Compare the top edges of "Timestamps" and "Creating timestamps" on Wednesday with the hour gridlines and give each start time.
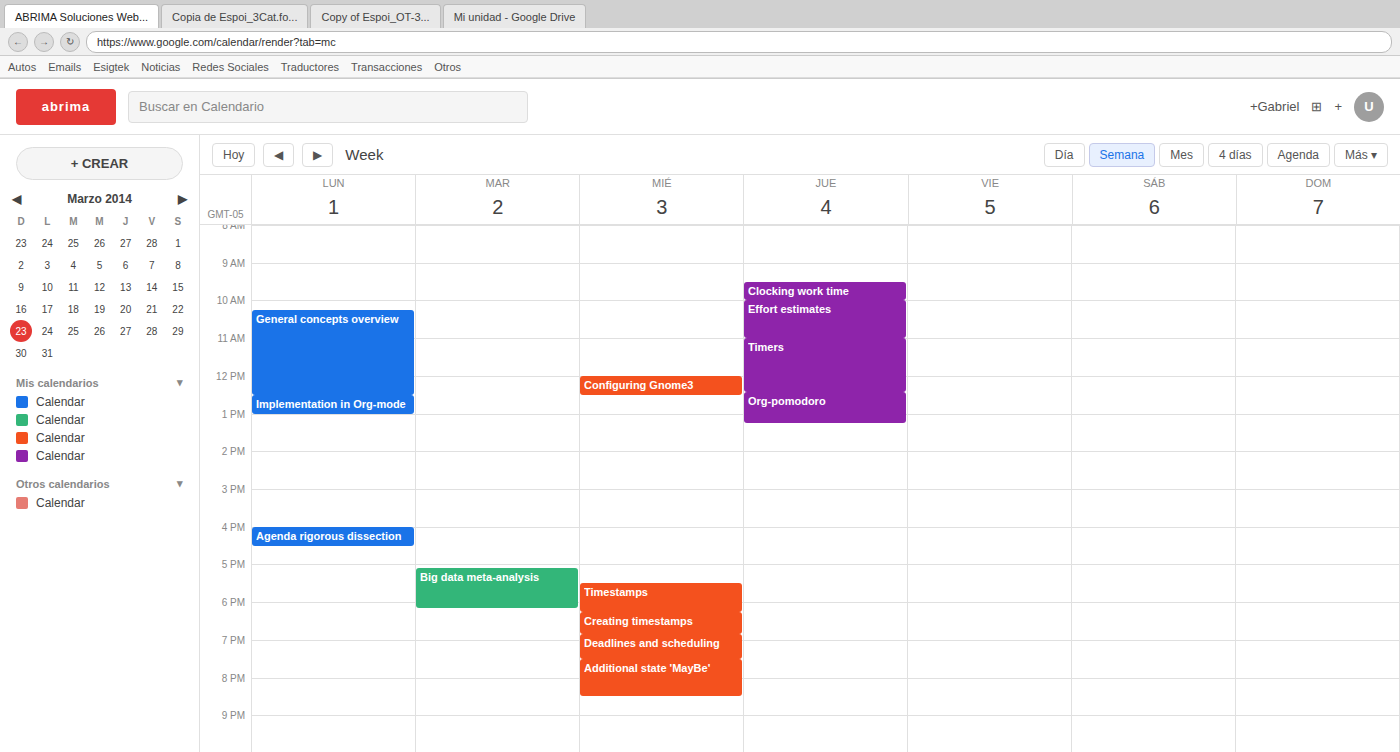
"Timestamps": 5:30 PM, halfway between the 5 PM and 6 PM lines. "Creating timestamps": 6:15 PM, neither: a quarter of the way from the 6 PM line to the 7 PM line.